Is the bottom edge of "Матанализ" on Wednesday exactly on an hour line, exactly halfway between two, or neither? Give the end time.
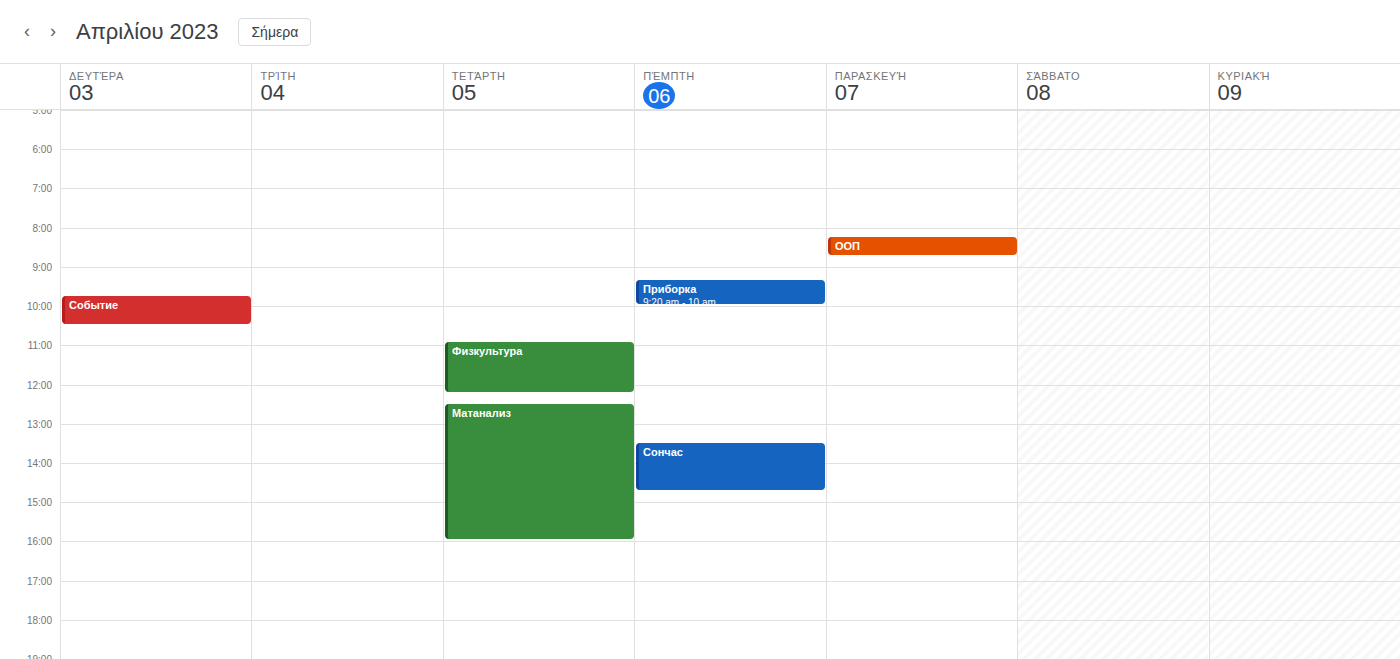
16:00 -- exactly on the 16:00 line.